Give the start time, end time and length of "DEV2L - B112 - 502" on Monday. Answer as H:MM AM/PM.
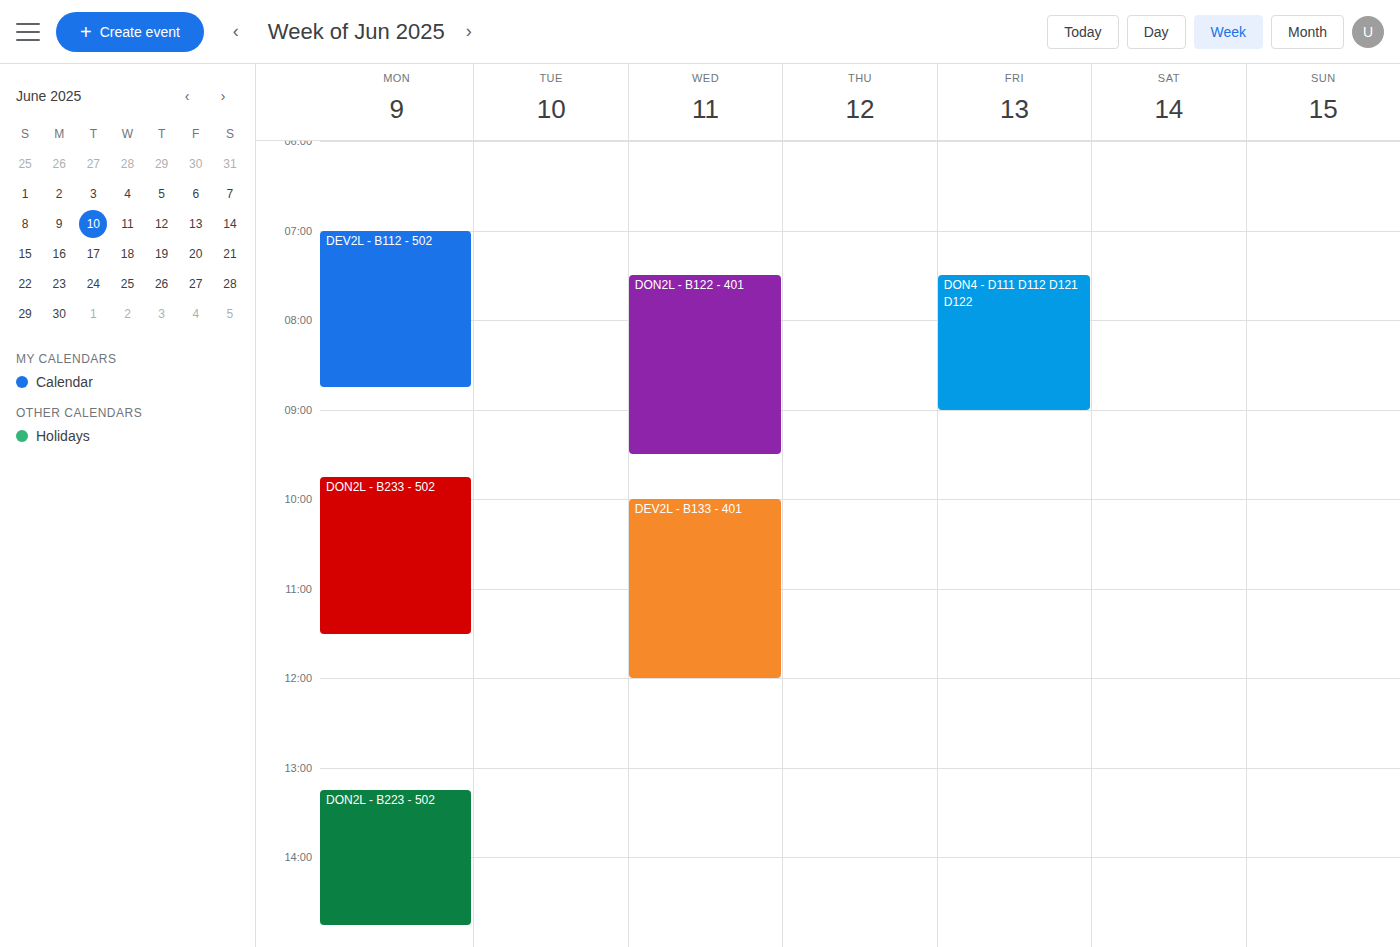
7:00 AM to 8:45 AM, 1 hour 45 minutes